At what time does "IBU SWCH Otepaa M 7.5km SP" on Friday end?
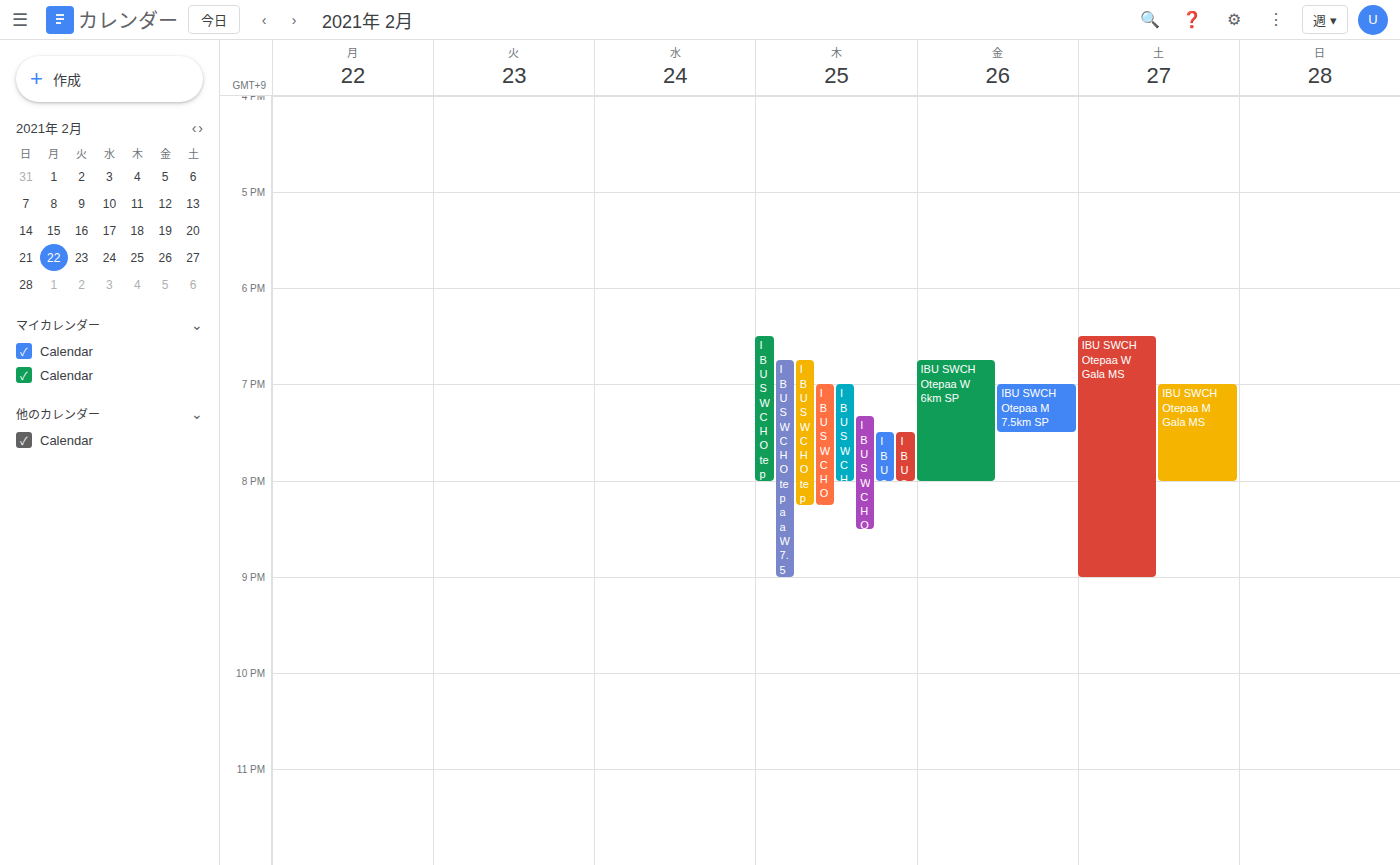
7:30 PM